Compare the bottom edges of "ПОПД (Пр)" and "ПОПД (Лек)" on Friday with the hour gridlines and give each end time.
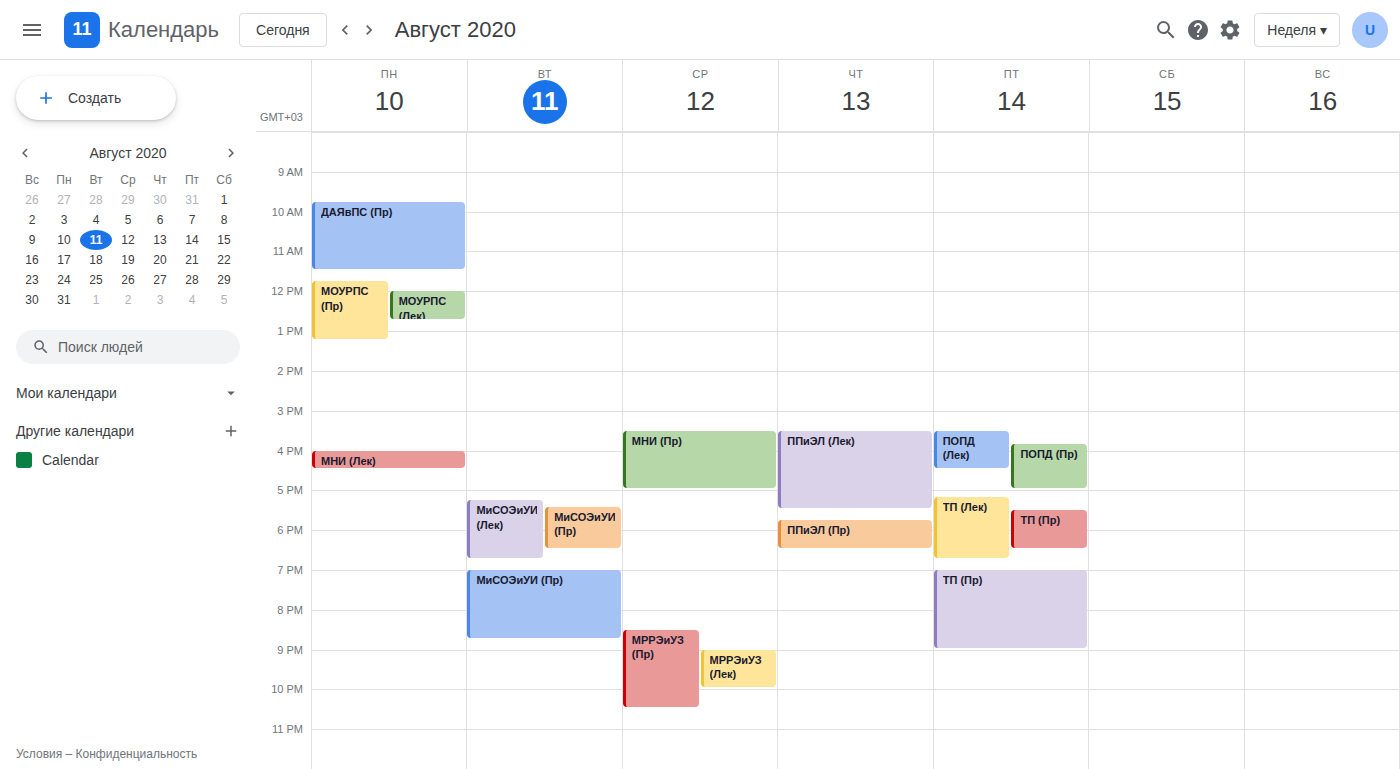
"ПОПД (Пр)": 5:00 PM, exactly on the 5 PM line. "ПОПД (Лек)": 4:30 PM, halfway between the 4 PM and 5 PM lines.